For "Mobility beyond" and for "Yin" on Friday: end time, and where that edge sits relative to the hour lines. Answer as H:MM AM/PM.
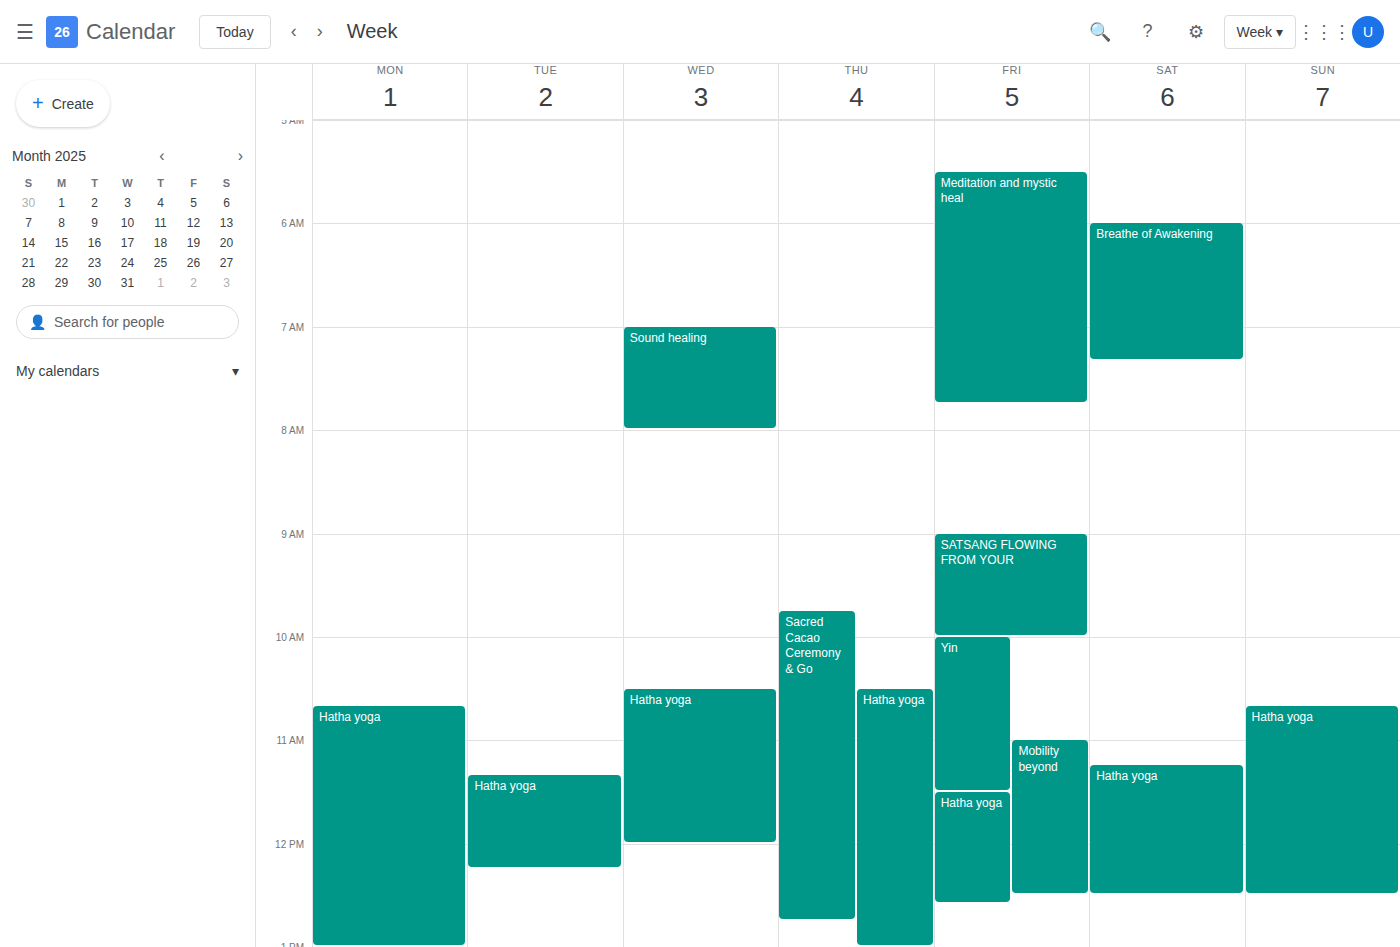
"Mobility beyond": 12:30 PM, halfway between the 12 PM and 1 PM lines. "Yin": 11:30 AM, halfway between the 11 AM and 12 PM lines.